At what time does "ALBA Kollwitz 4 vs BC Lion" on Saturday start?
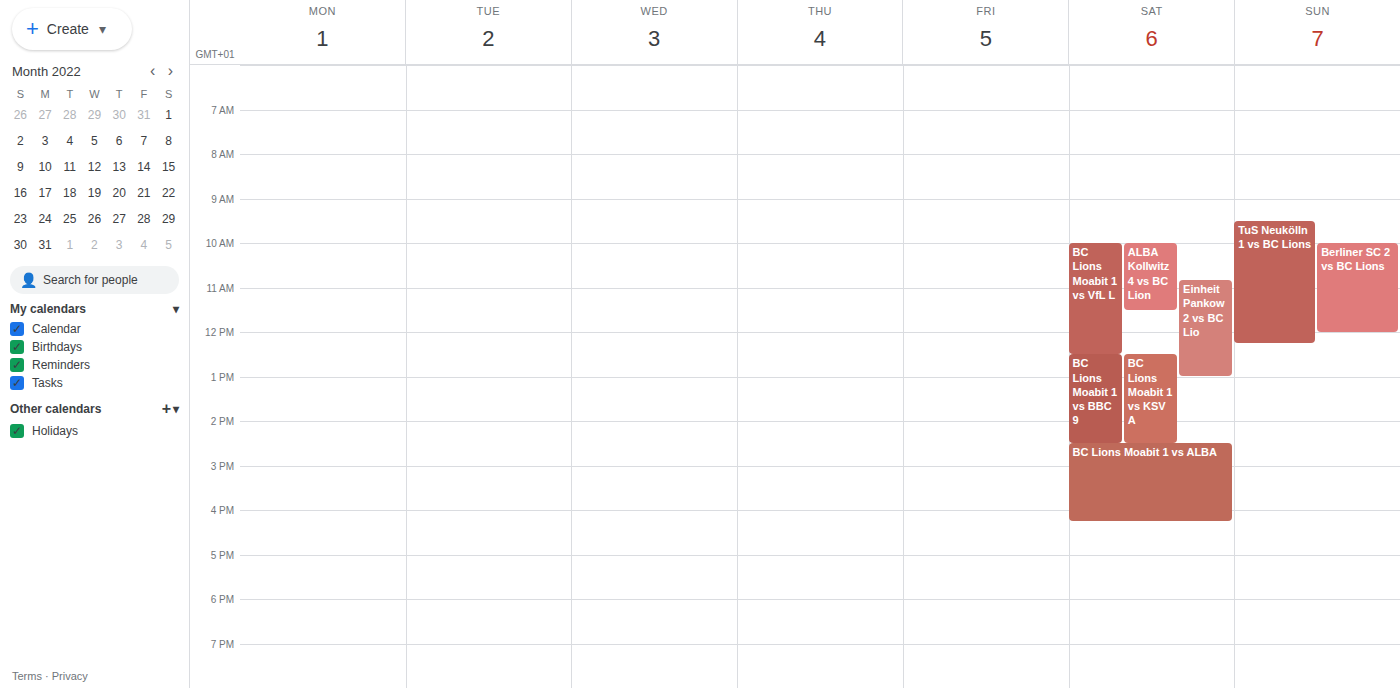
10:00 AM